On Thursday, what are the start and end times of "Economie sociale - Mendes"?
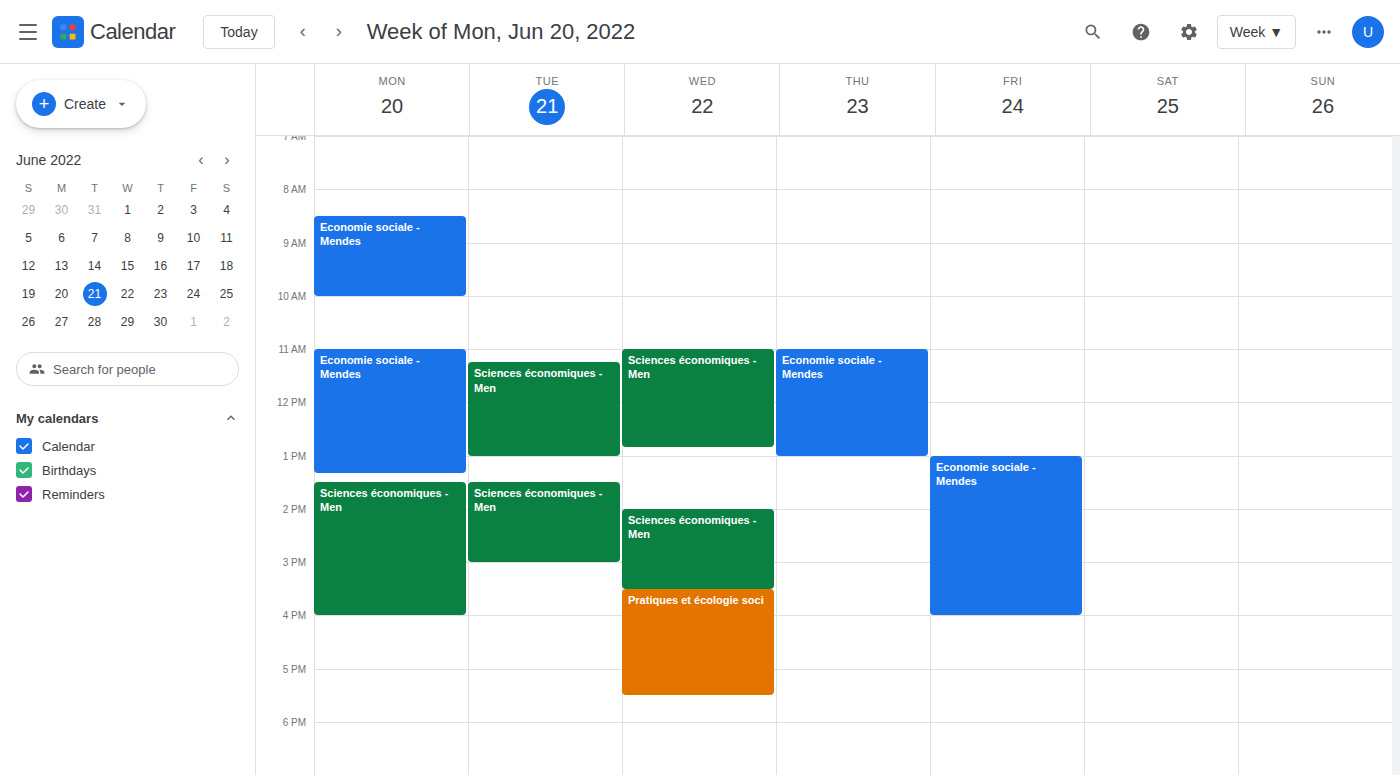
11:00 AM to 1:00 PM